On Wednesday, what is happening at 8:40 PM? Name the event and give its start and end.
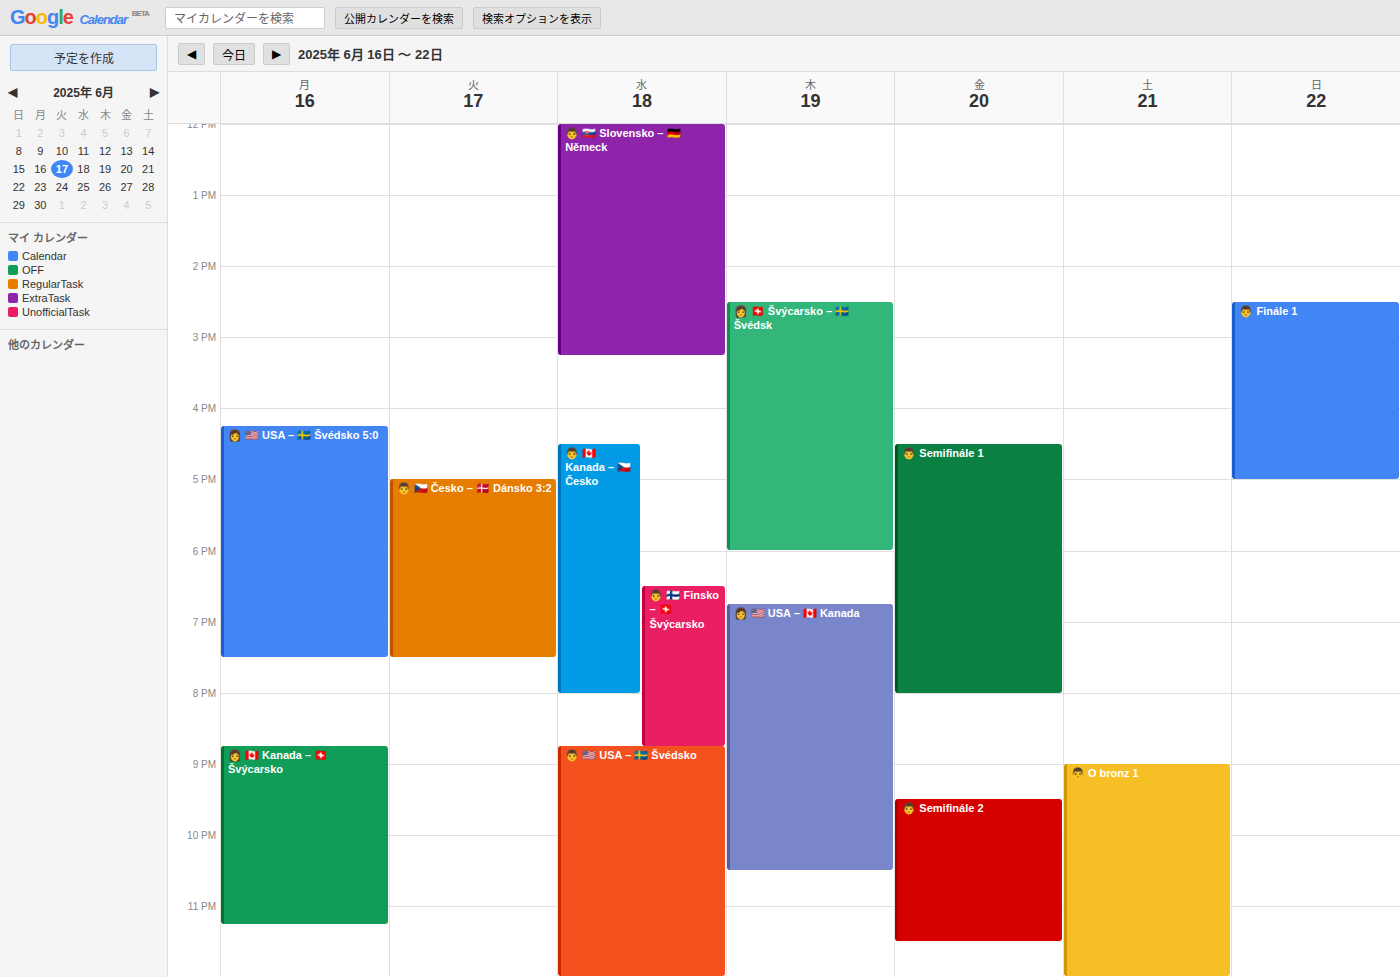
"👨 🇫🇮 Finsko – 🇨🇭 Švýcarsko", 6:30 PM to 8:45 PM